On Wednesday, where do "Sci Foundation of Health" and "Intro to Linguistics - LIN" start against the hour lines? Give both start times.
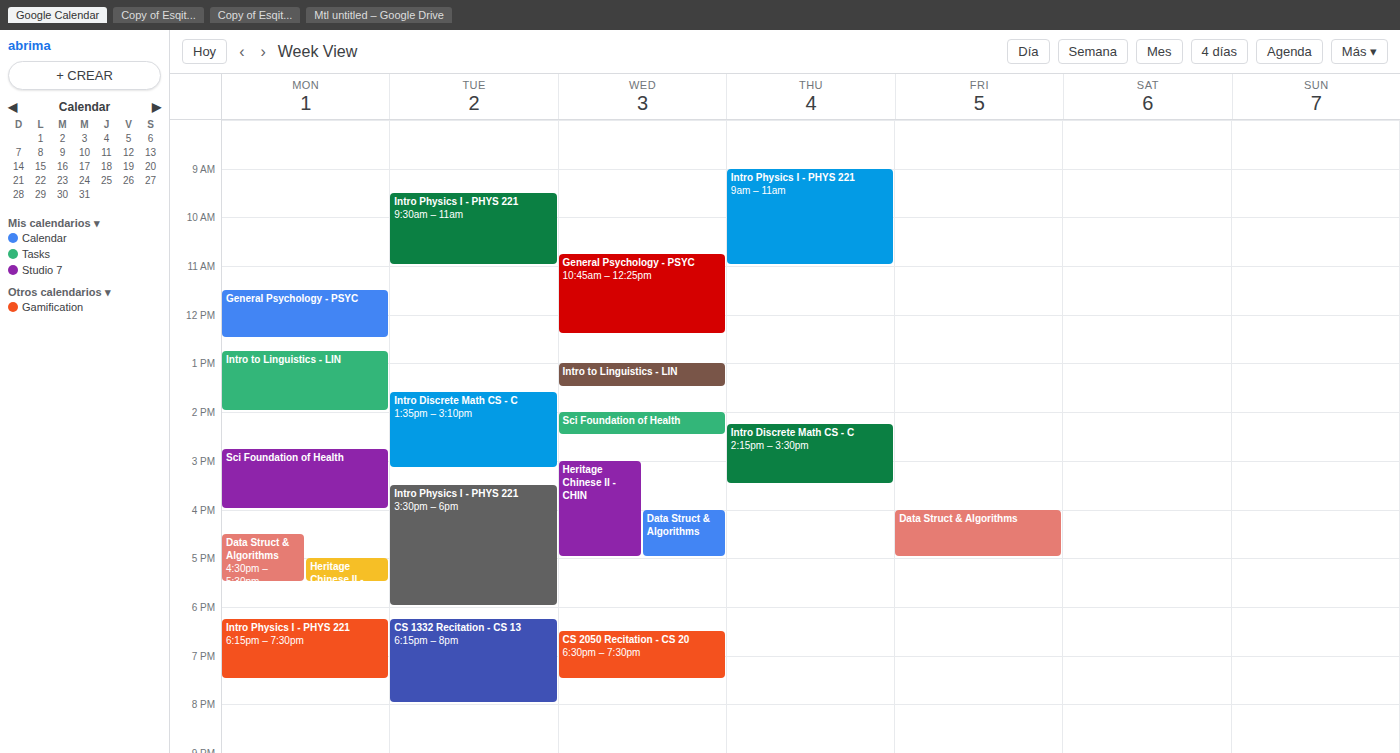
"Sci Foundation of Health": 2:00 PM, exactly on the 2 PM line. "Intro to Linguistics - LIN": 1:00 PM, exactly on the 1 PM line.